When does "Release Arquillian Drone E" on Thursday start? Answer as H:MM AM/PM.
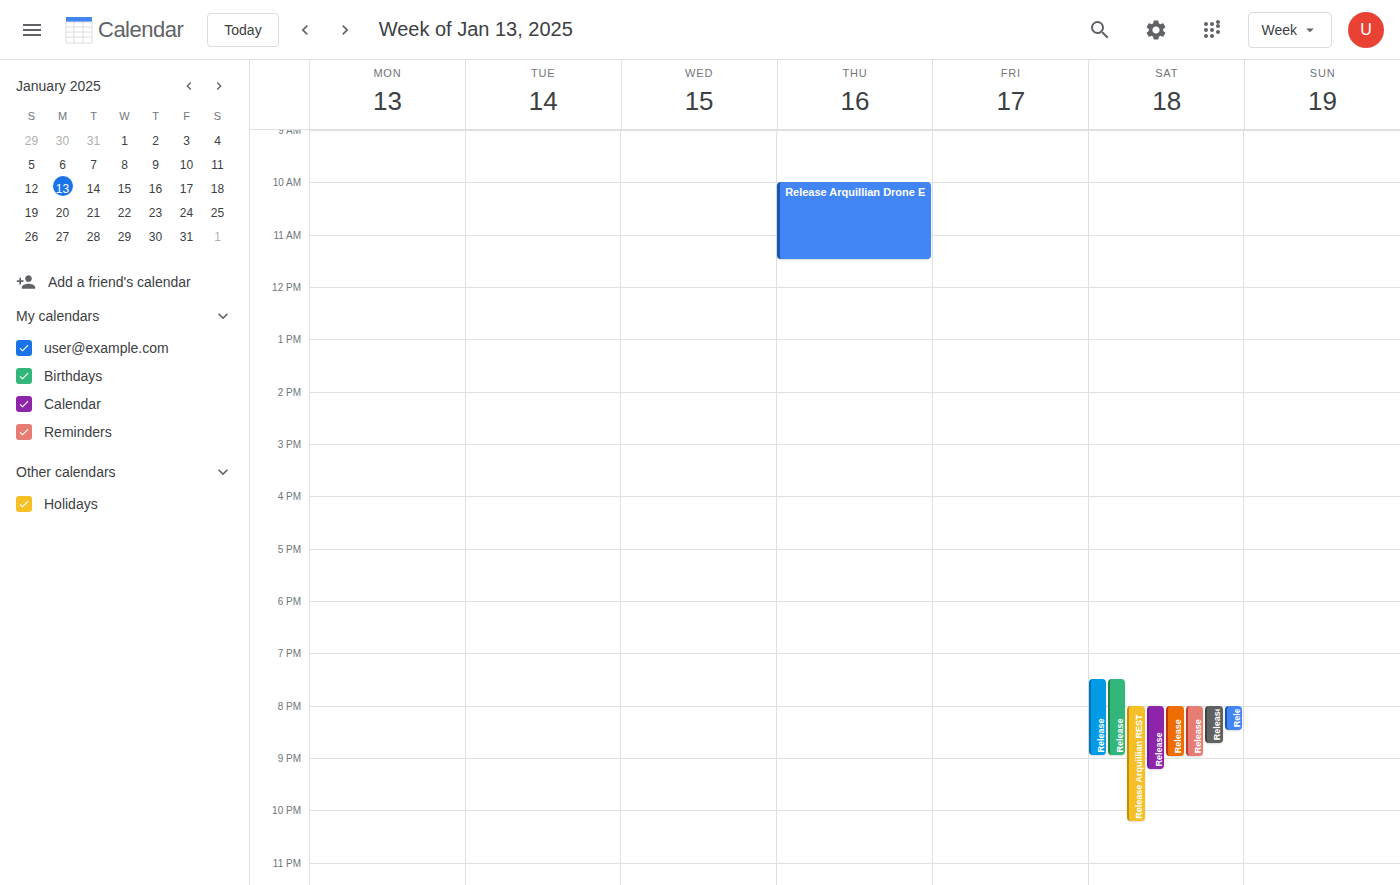
10:00 AM